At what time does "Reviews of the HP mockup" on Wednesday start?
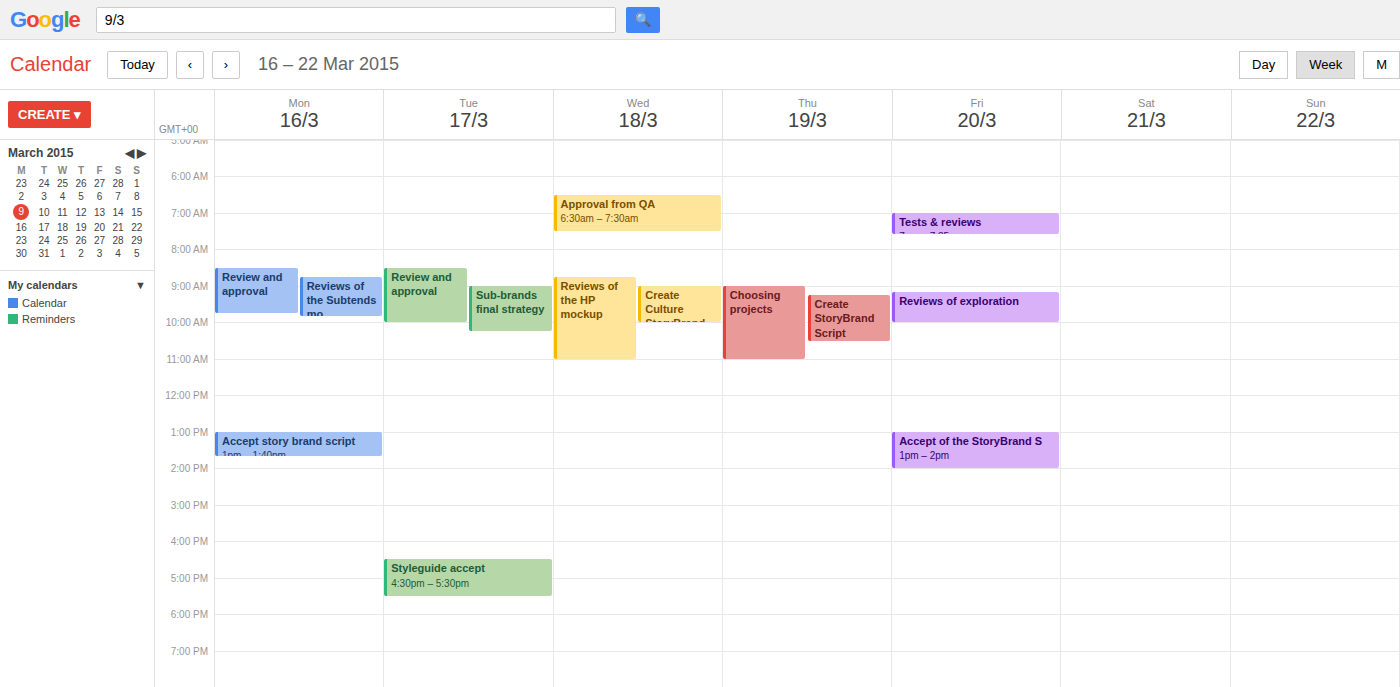
8:45 AM